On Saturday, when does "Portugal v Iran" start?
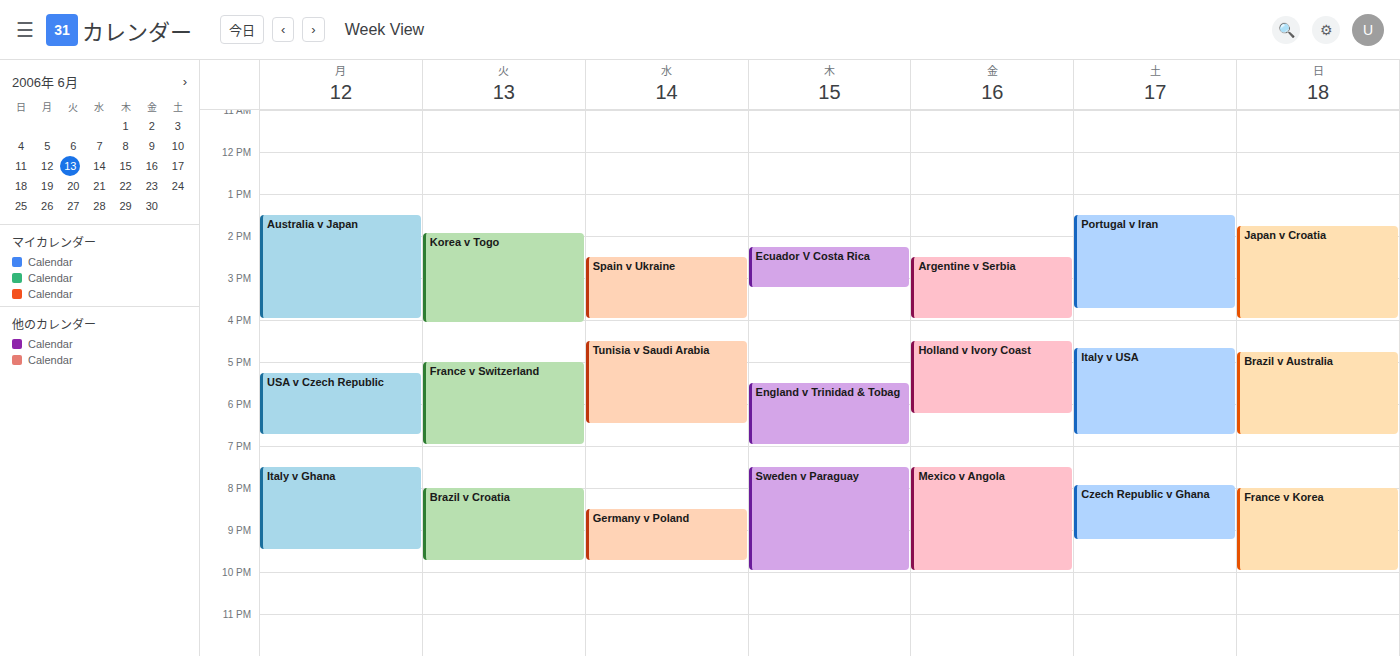
1:30 PM